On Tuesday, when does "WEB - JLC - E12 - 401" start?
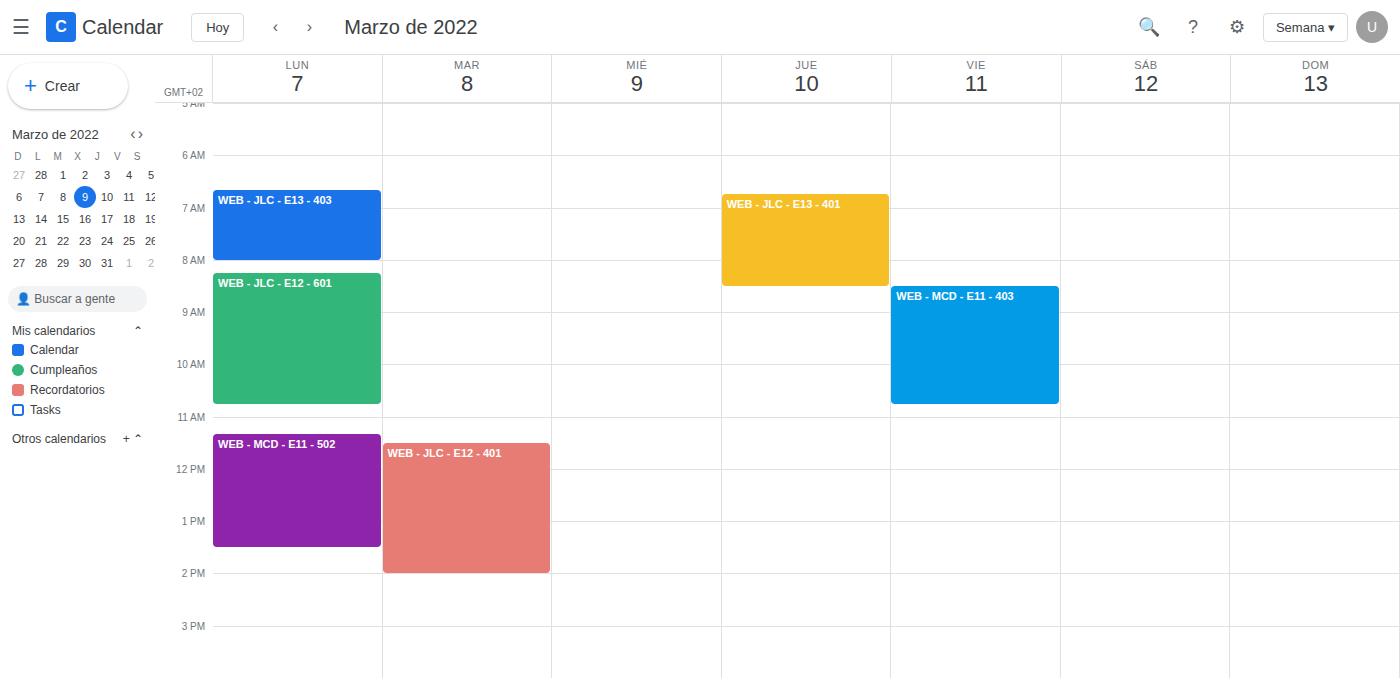
11:30 AM